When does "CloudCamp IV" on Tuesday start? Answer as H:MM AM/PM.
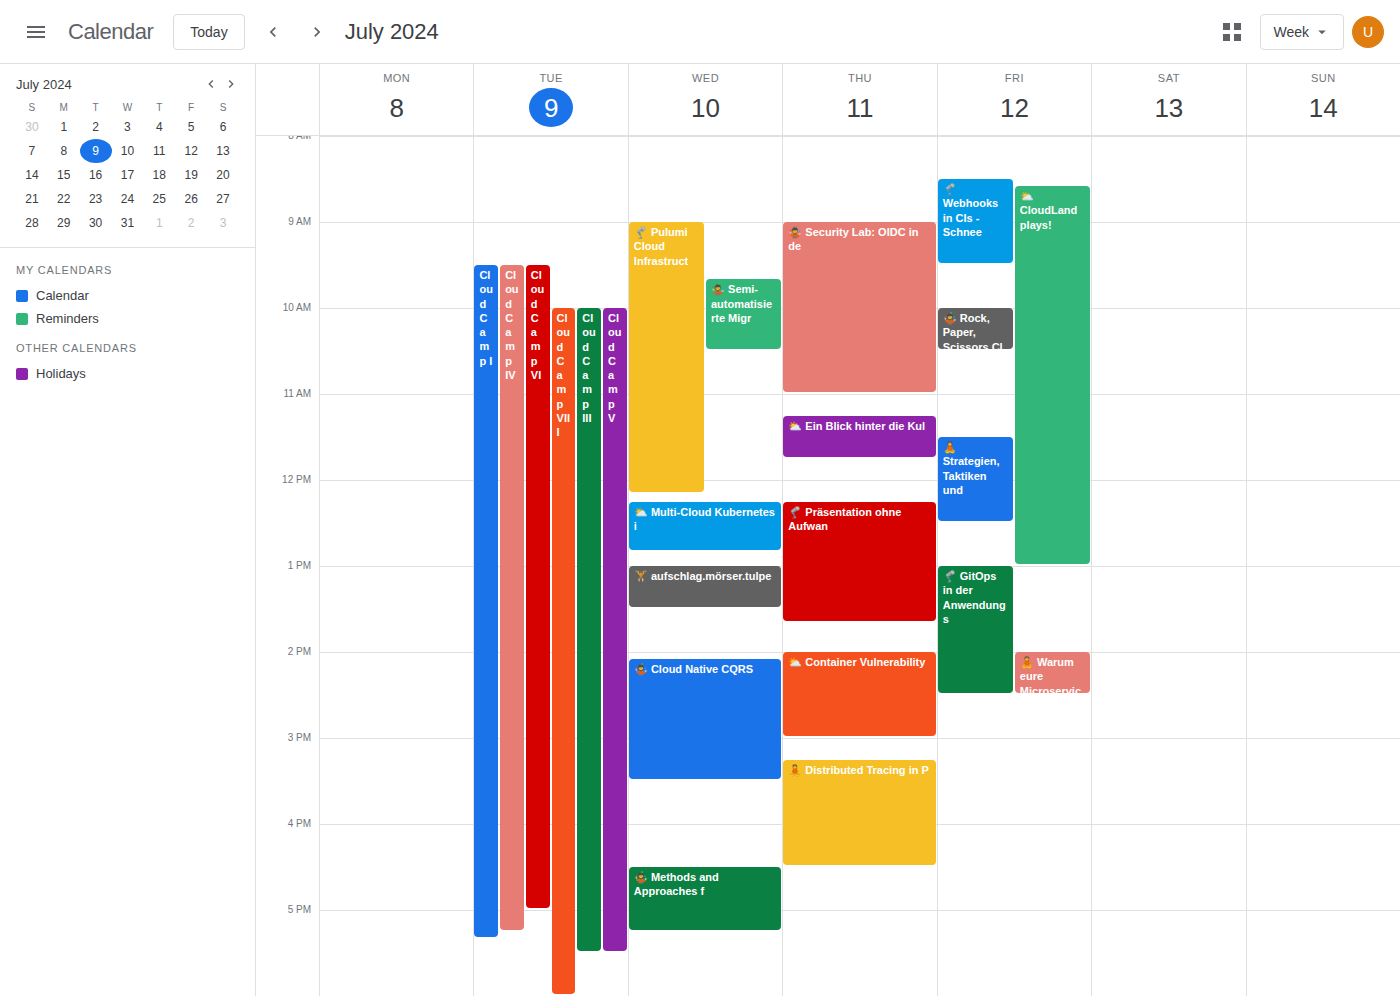
9:30 AM